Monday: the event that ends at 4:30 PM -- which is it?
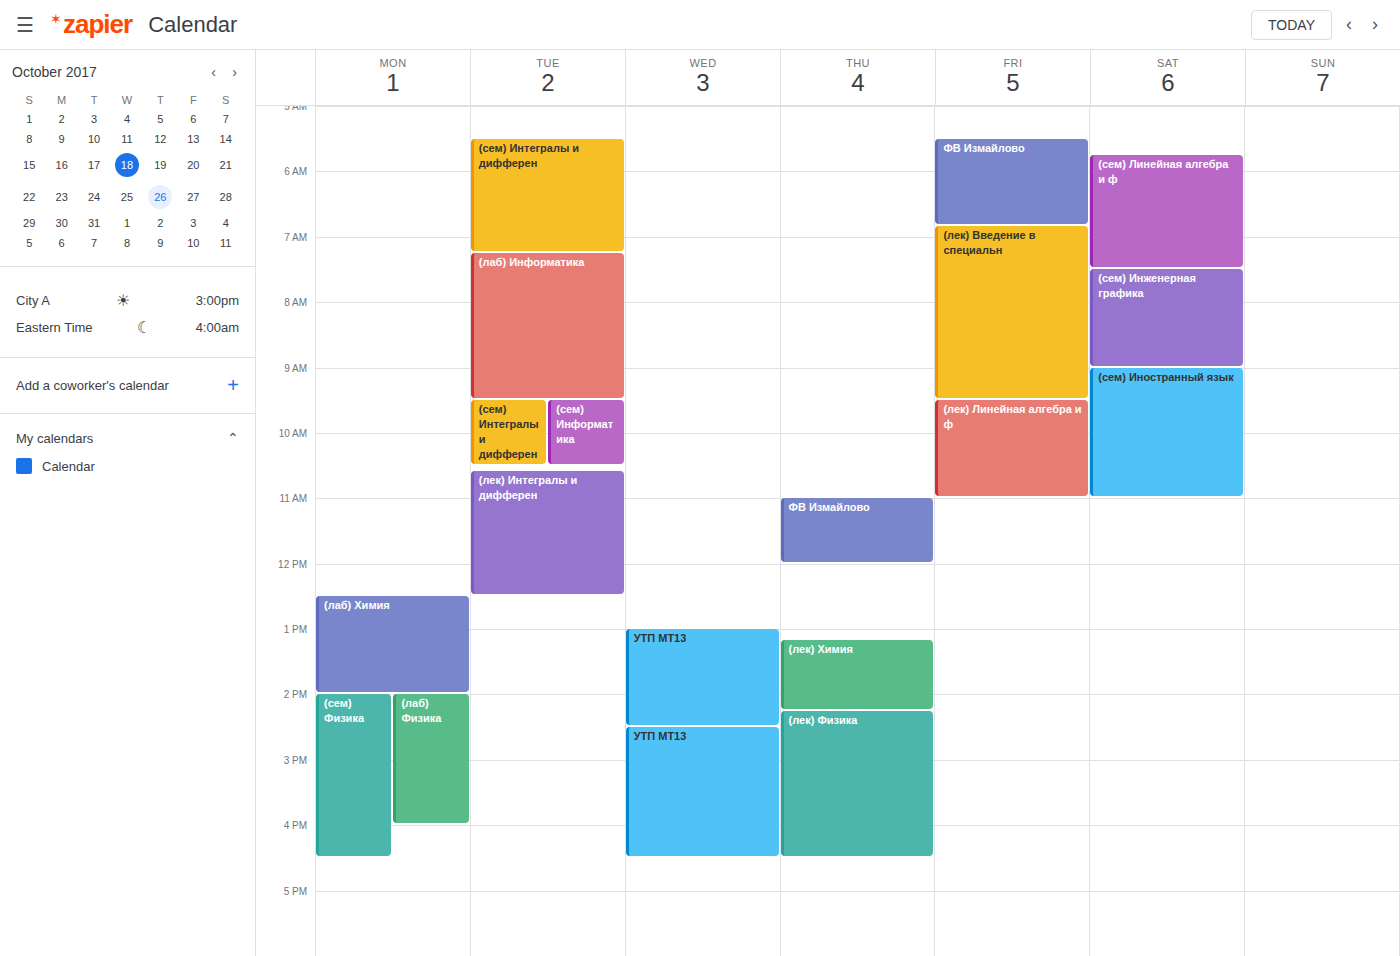
"(сем) Физика"